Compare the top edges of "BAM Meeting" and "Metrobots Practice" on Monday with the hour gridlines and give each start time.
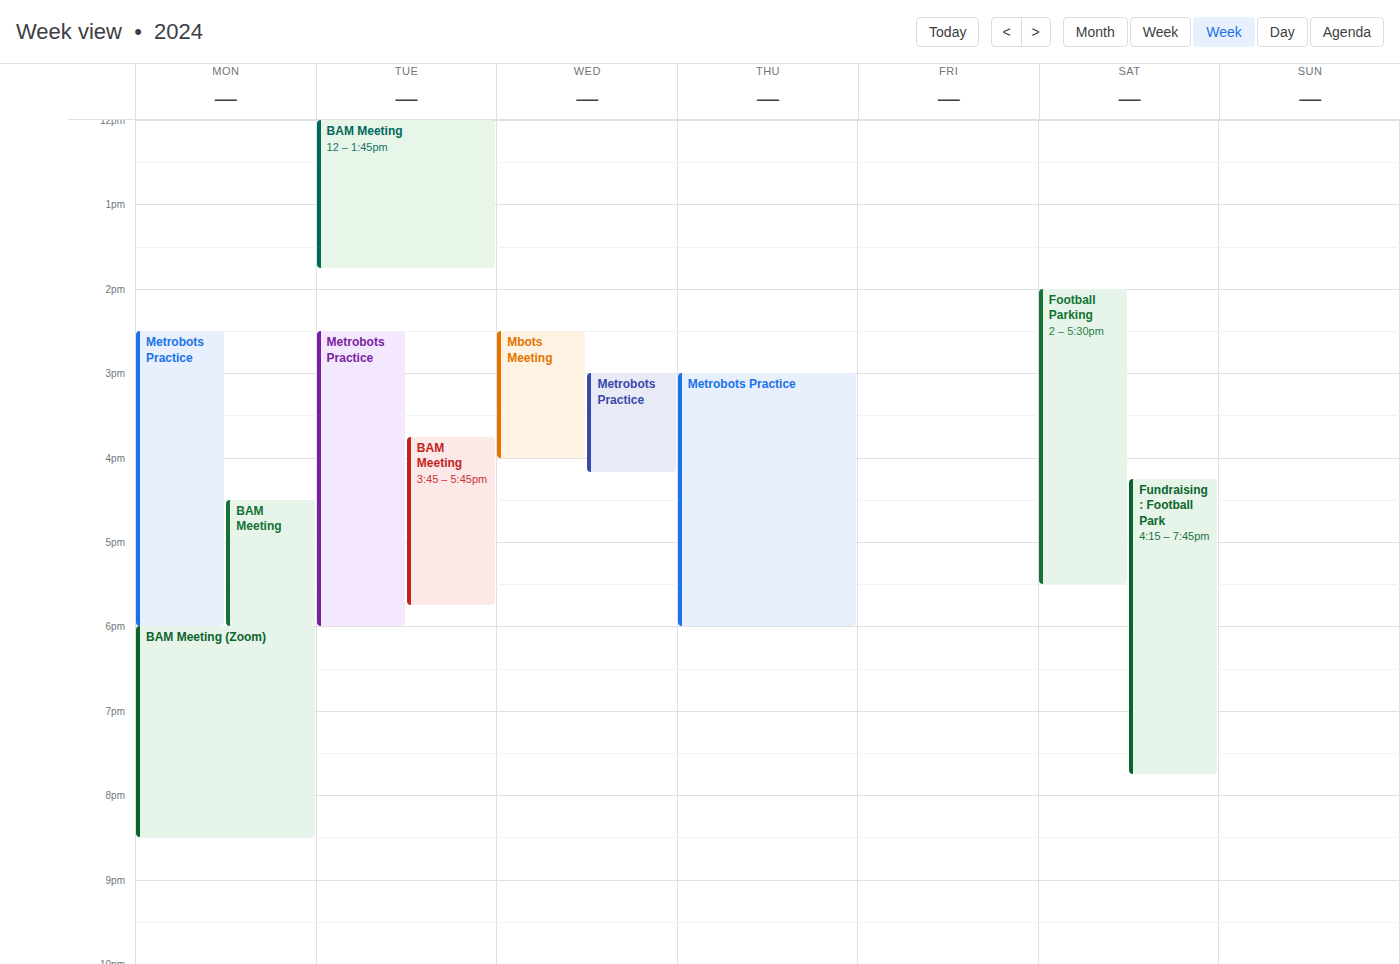
"BAM Meeting": 4:30 PM, halfway between the 4 PM and 5 PM lines. "Metrobots Practice": 2:30 PM, halfway between the 2 PM and 3 PM lines.